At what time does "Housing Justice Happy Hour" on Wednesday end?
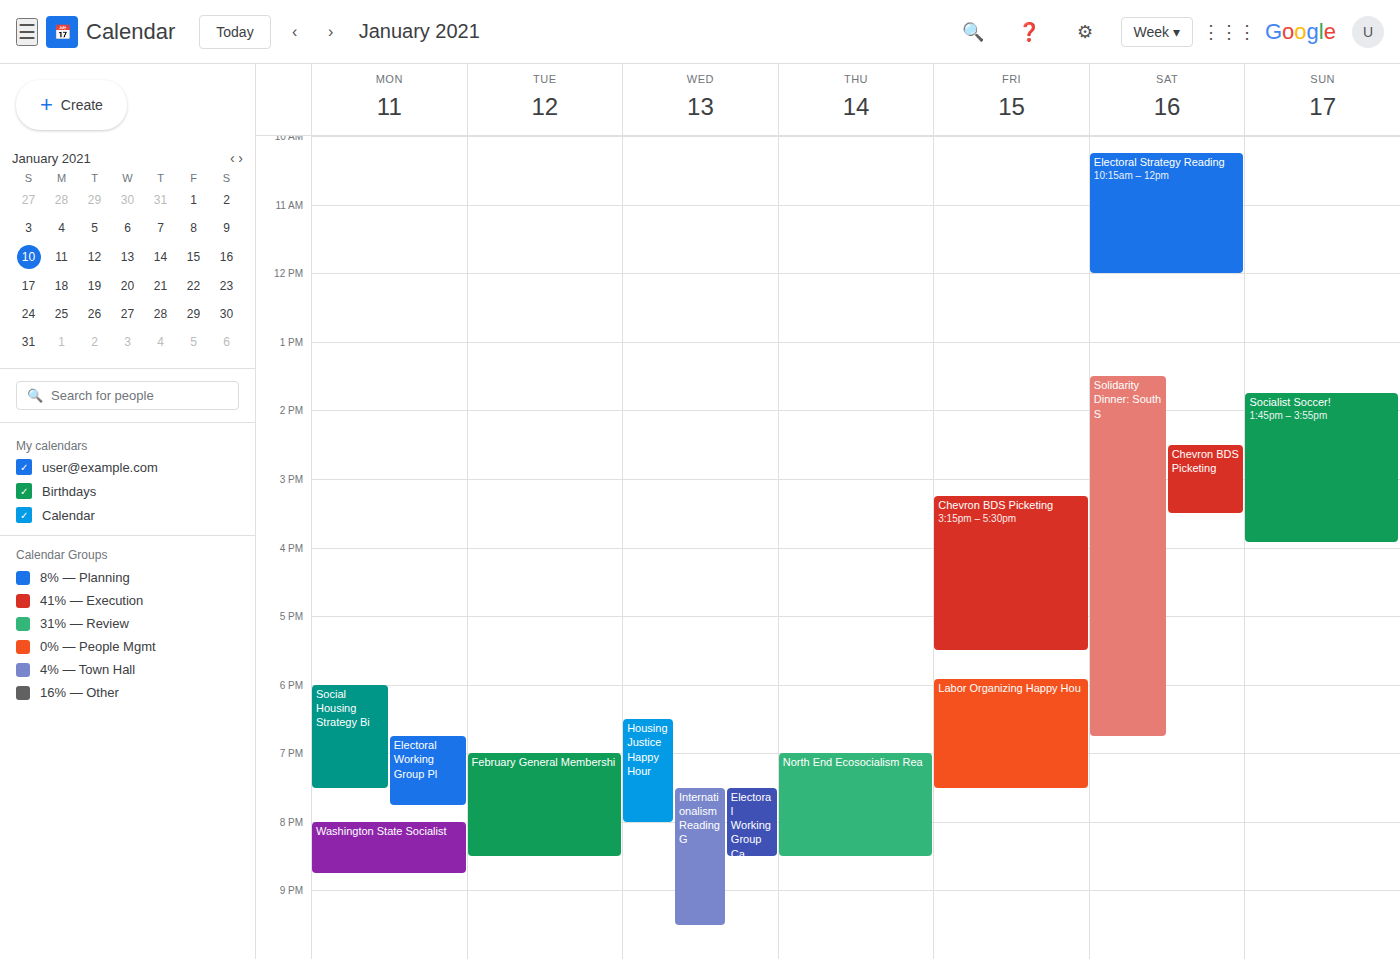
8:00 PM